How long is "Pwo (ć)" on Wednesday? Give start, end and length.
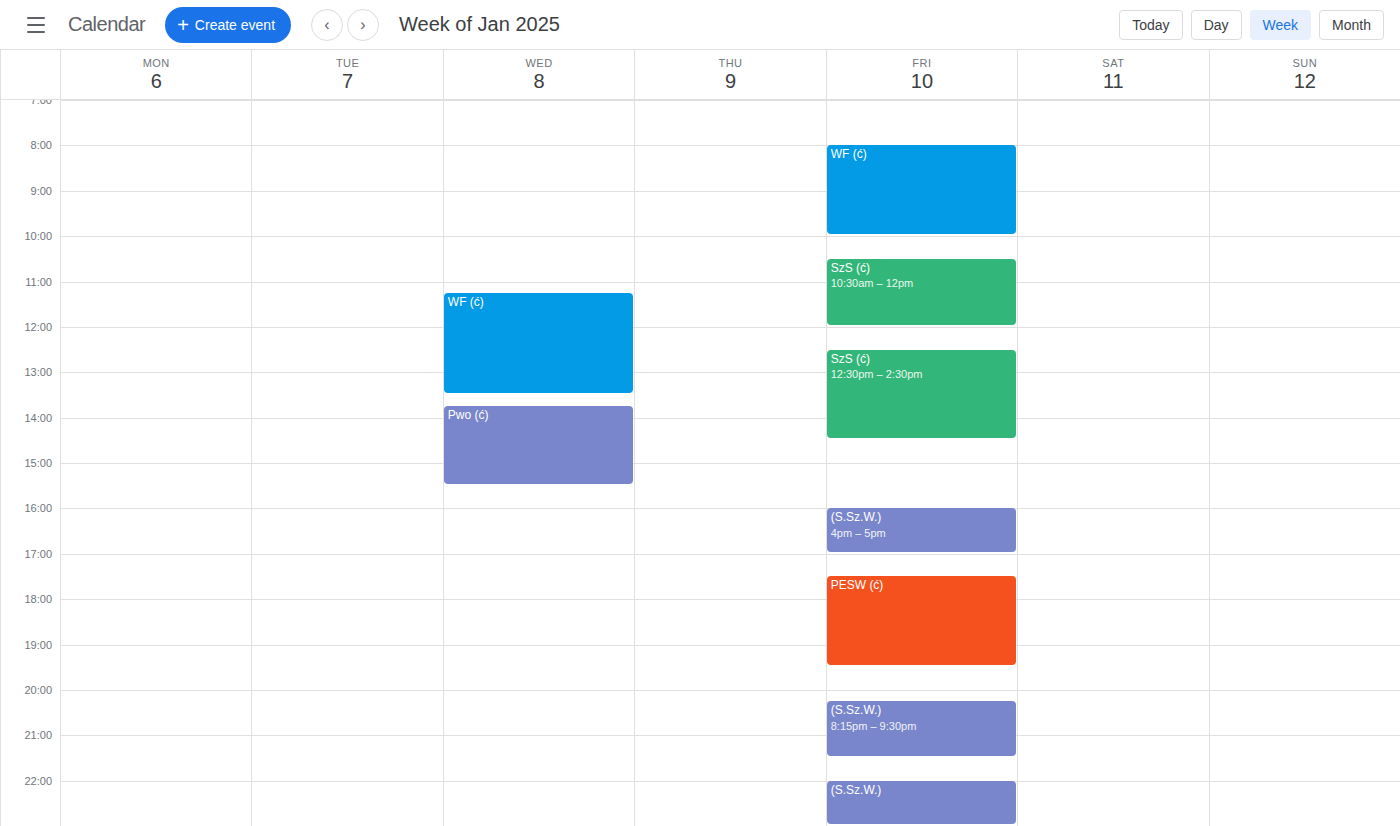
1:45 PM to 3:30 PM, 1 hour 45 minutes